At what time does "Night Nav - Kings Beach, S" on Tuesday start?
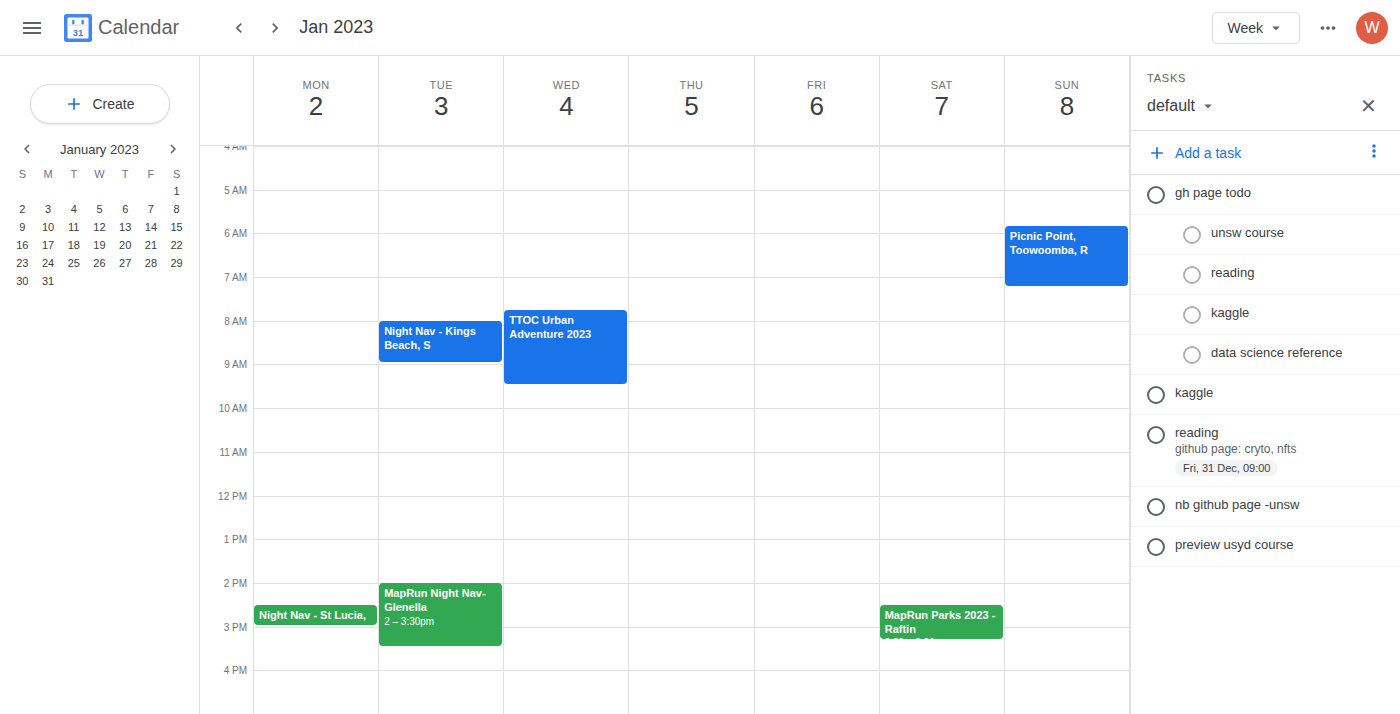
8:00 AM